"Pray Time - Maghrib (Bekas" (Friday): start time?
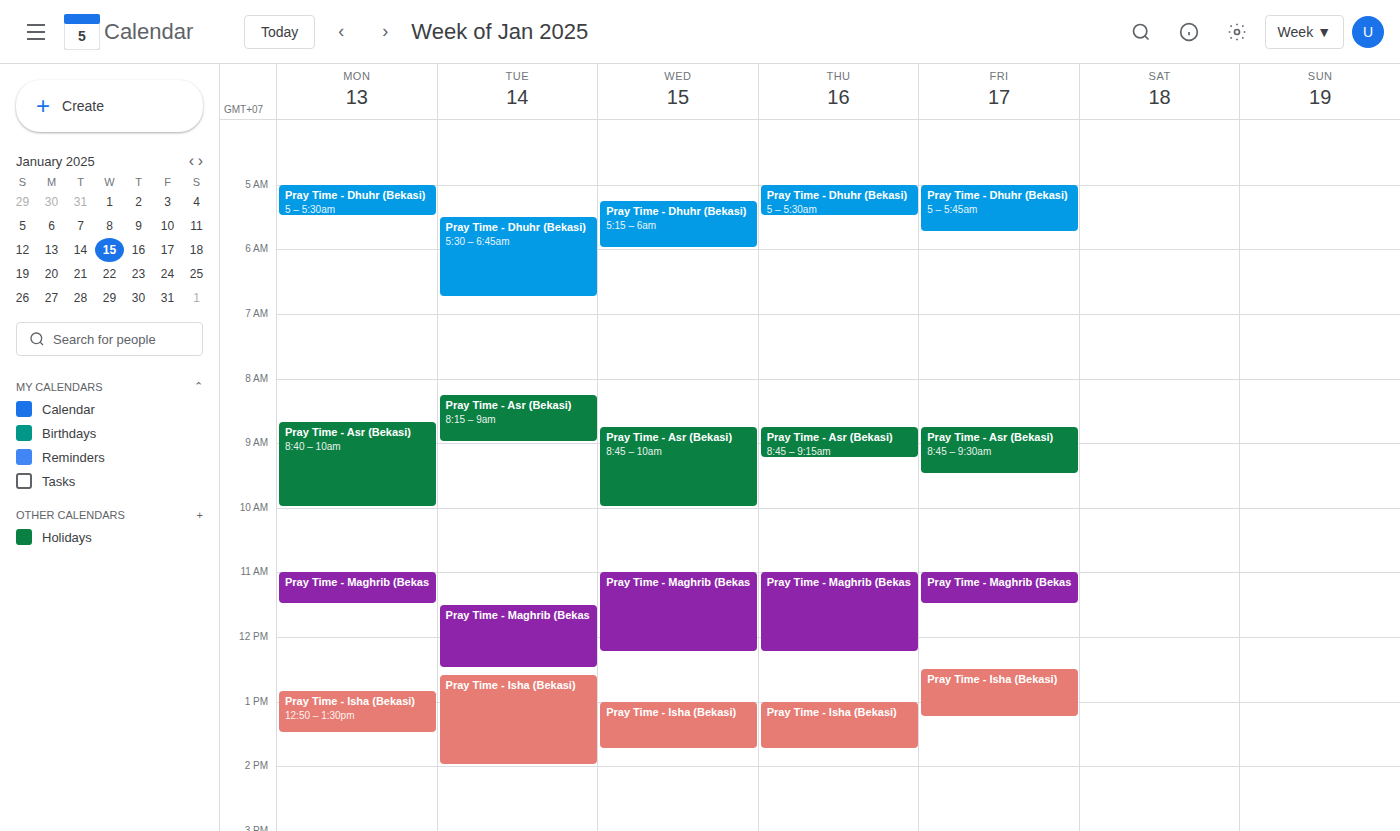
11:00 AM